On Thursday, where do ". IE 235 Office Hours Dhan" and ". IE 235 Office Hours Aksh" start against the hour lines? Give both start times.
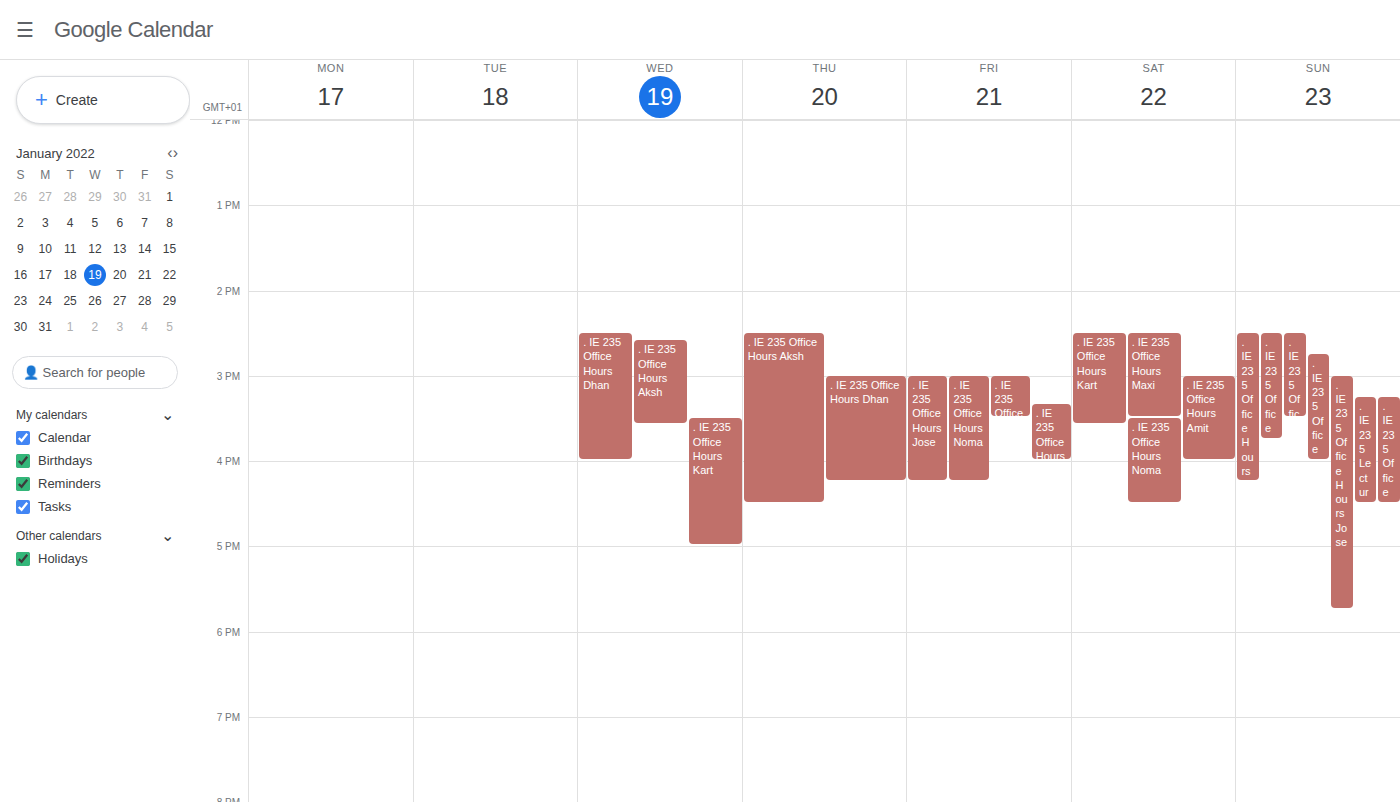
". IE 235 Office Hours Dhan": 3:00 PM, exactly on the 3 PM line. ". IE 235 Office Hours Aksh": 2:30 PM, halfway between the 2 PM and 3 PM lines.